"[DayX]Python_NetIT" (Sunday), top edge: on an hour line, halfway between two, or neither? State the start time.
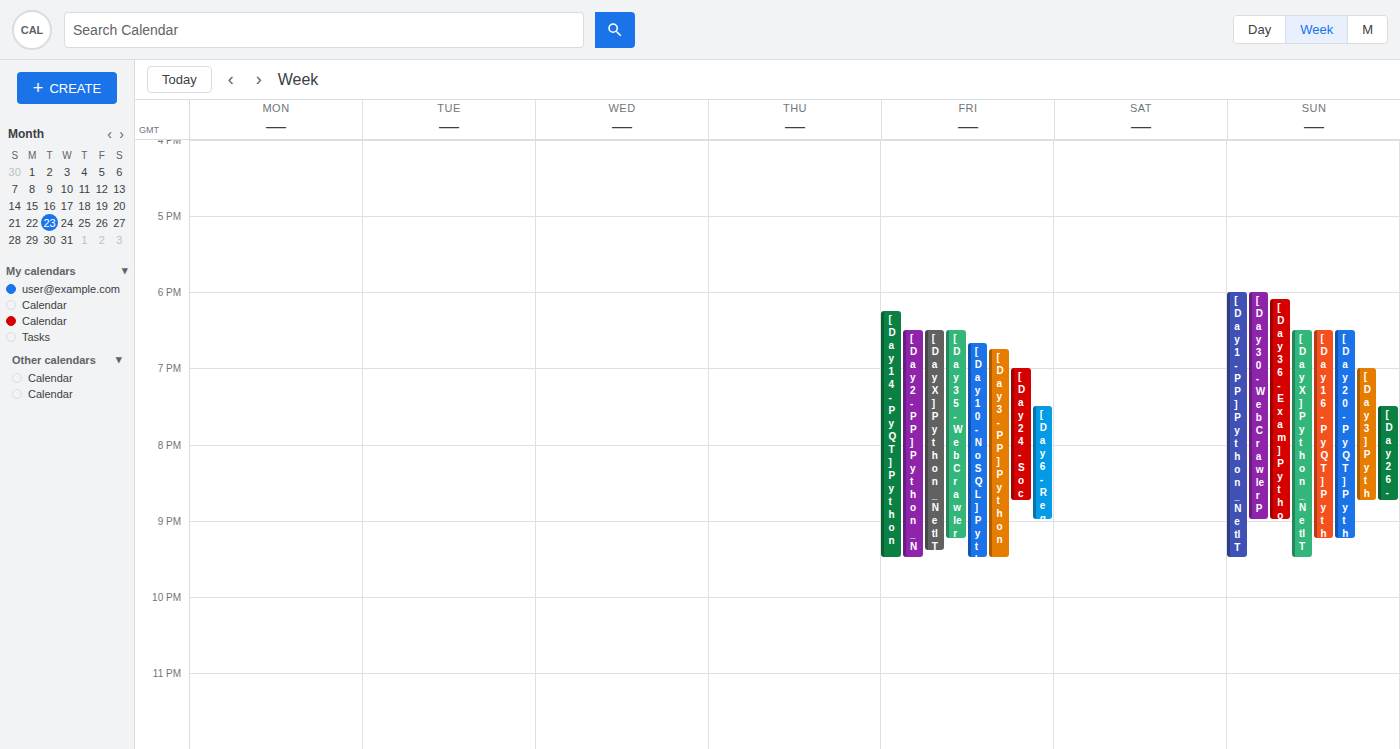
6:30 PM -- halfway between the 6 PM and 7 PM lines.